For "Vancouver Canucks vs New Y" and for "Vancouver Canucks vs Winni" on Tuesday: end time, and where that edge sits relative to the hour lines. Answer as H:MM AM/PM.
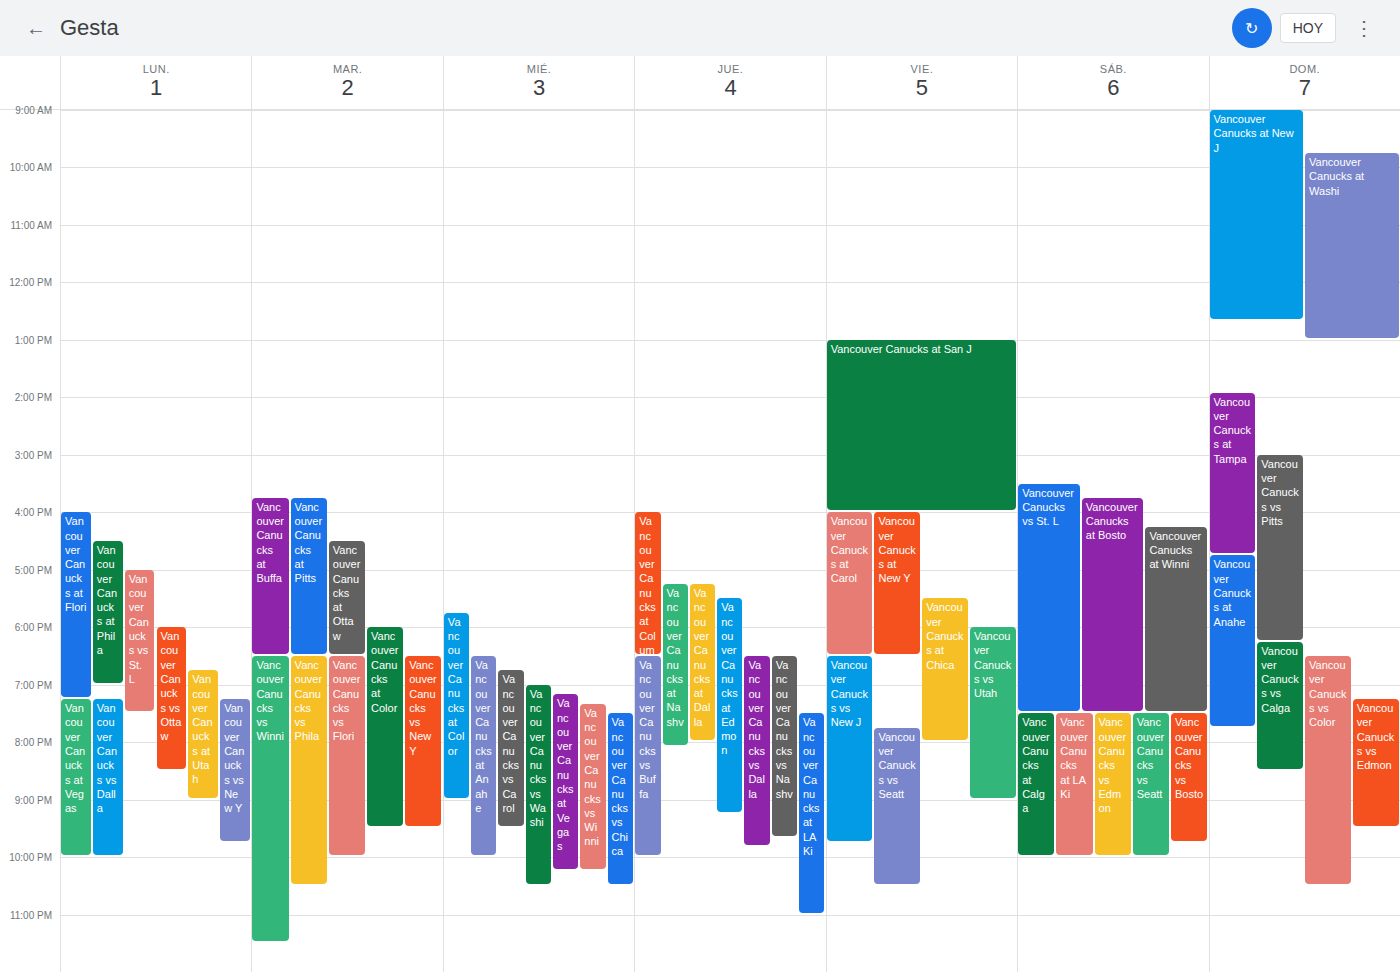
"Vancouver Canucks vs New Y": 9:30 PM, halfway between the 9 PM and 10 PM lines. "Vancouver Canucks vs Winni": 11:30 PM, halfway between the 11 PM and 12 AM lines.